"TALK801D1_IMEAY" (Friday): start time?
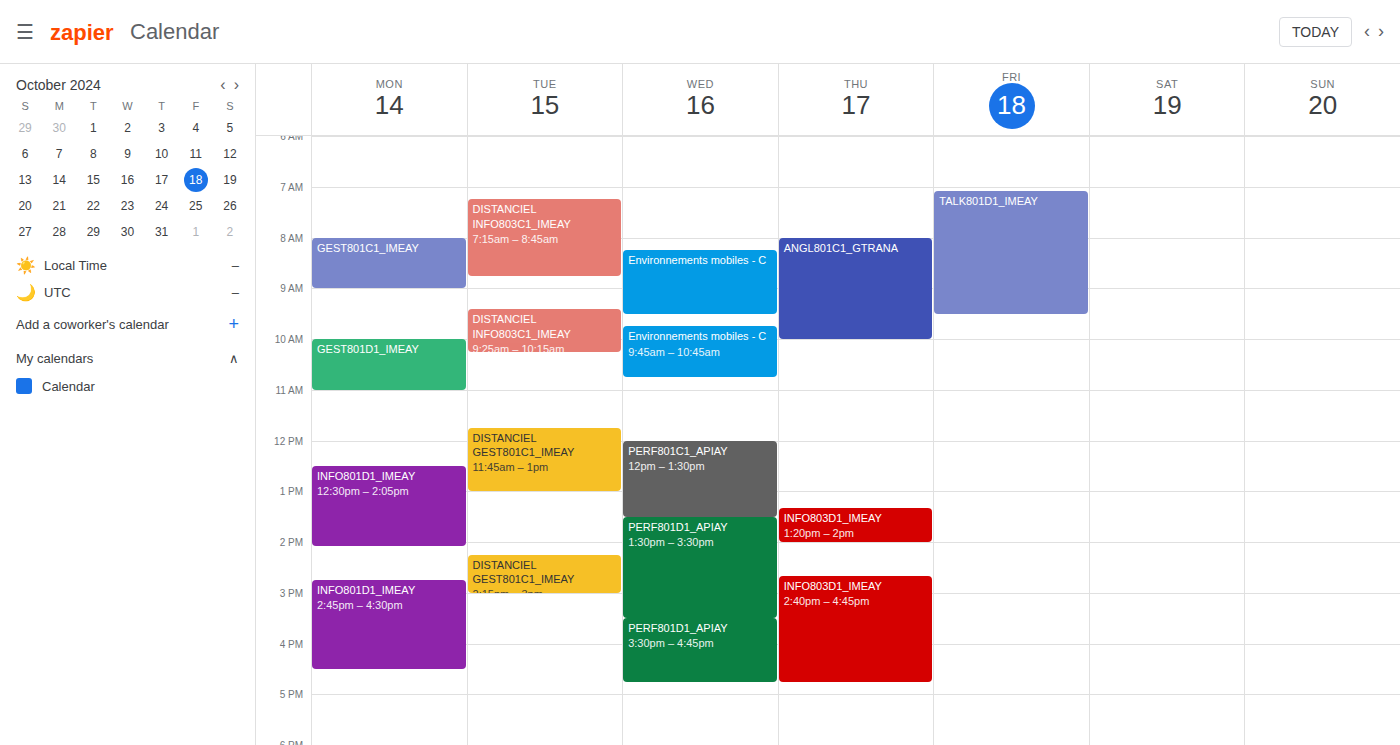
7:05 AM